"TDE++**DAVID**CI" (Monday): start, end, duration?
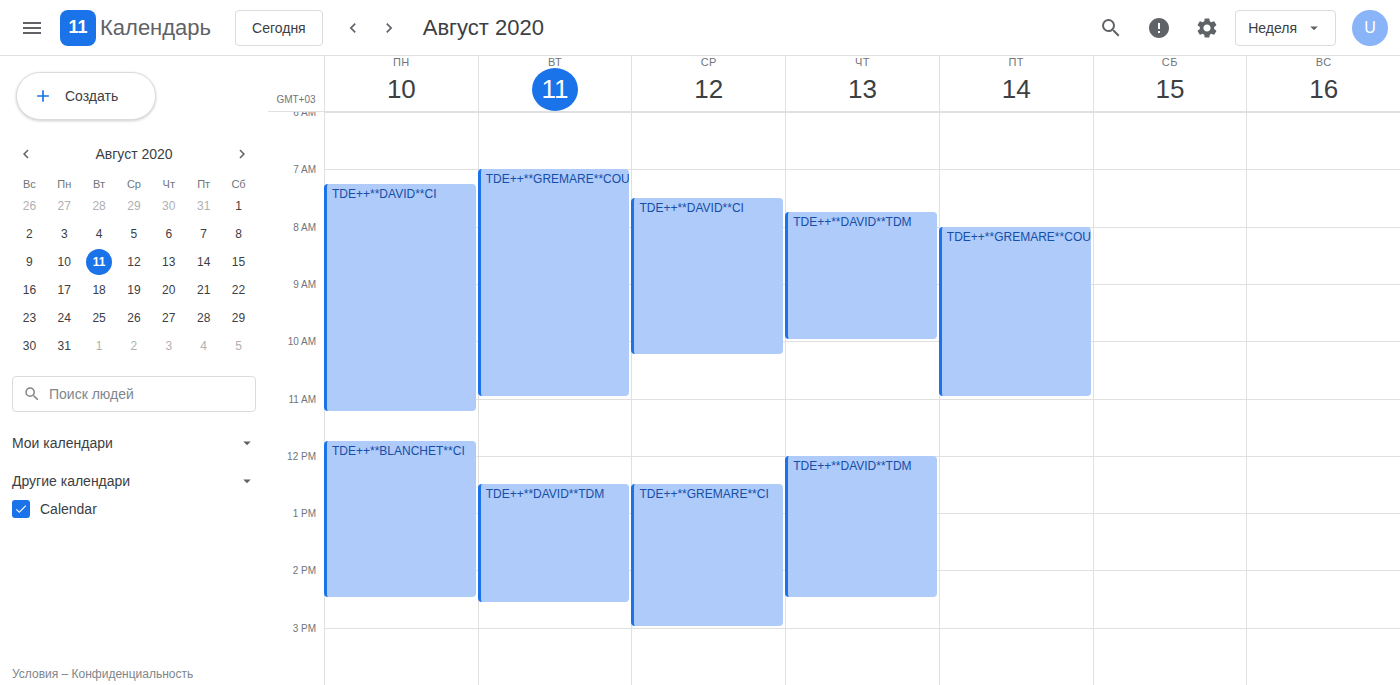
7:15 AM to 11:15 AM, 4 hours